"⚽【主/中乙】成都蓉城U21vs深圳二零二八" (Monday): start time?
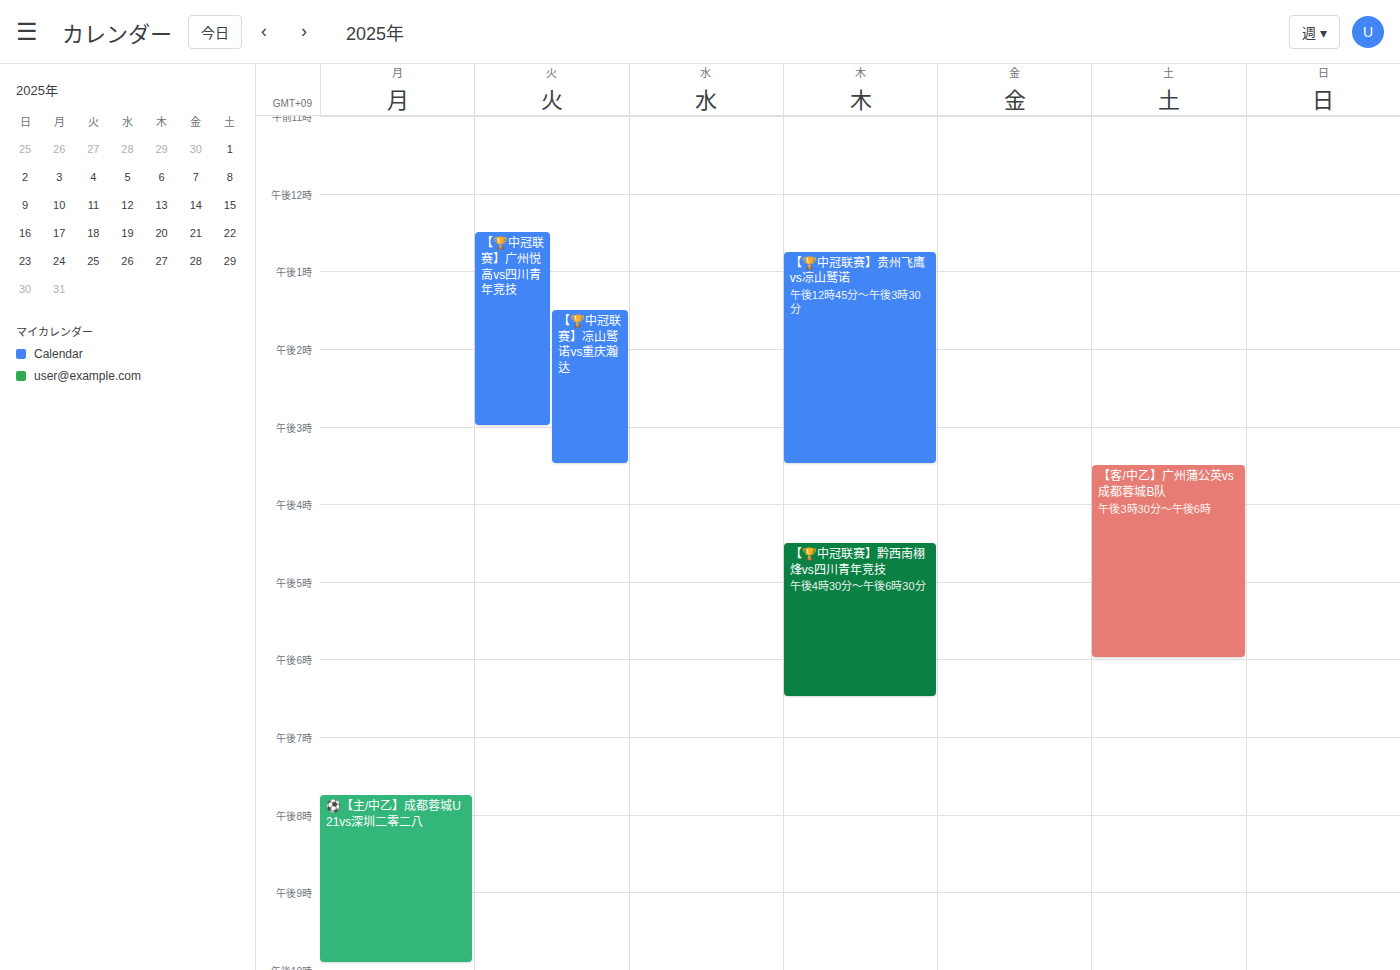
7:45 PM